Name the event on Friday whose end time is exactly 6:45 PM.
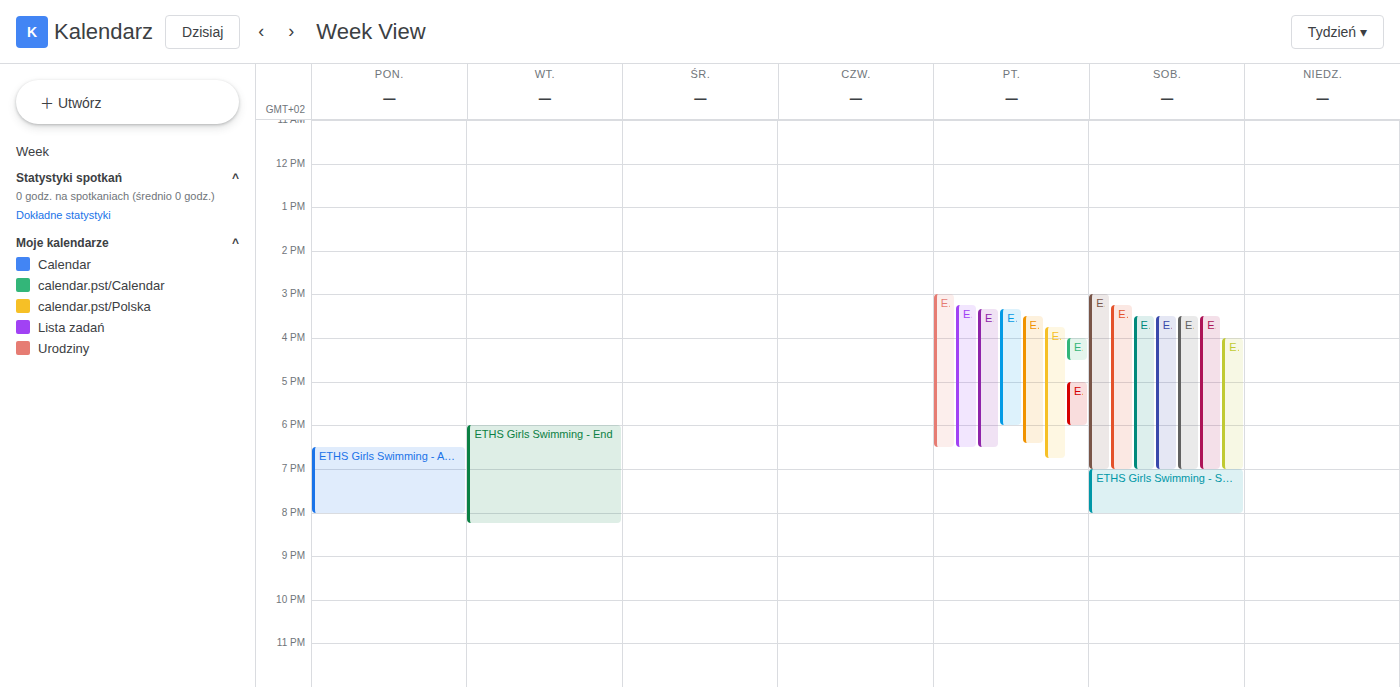
"ETHS Girls Swimming - Deer"